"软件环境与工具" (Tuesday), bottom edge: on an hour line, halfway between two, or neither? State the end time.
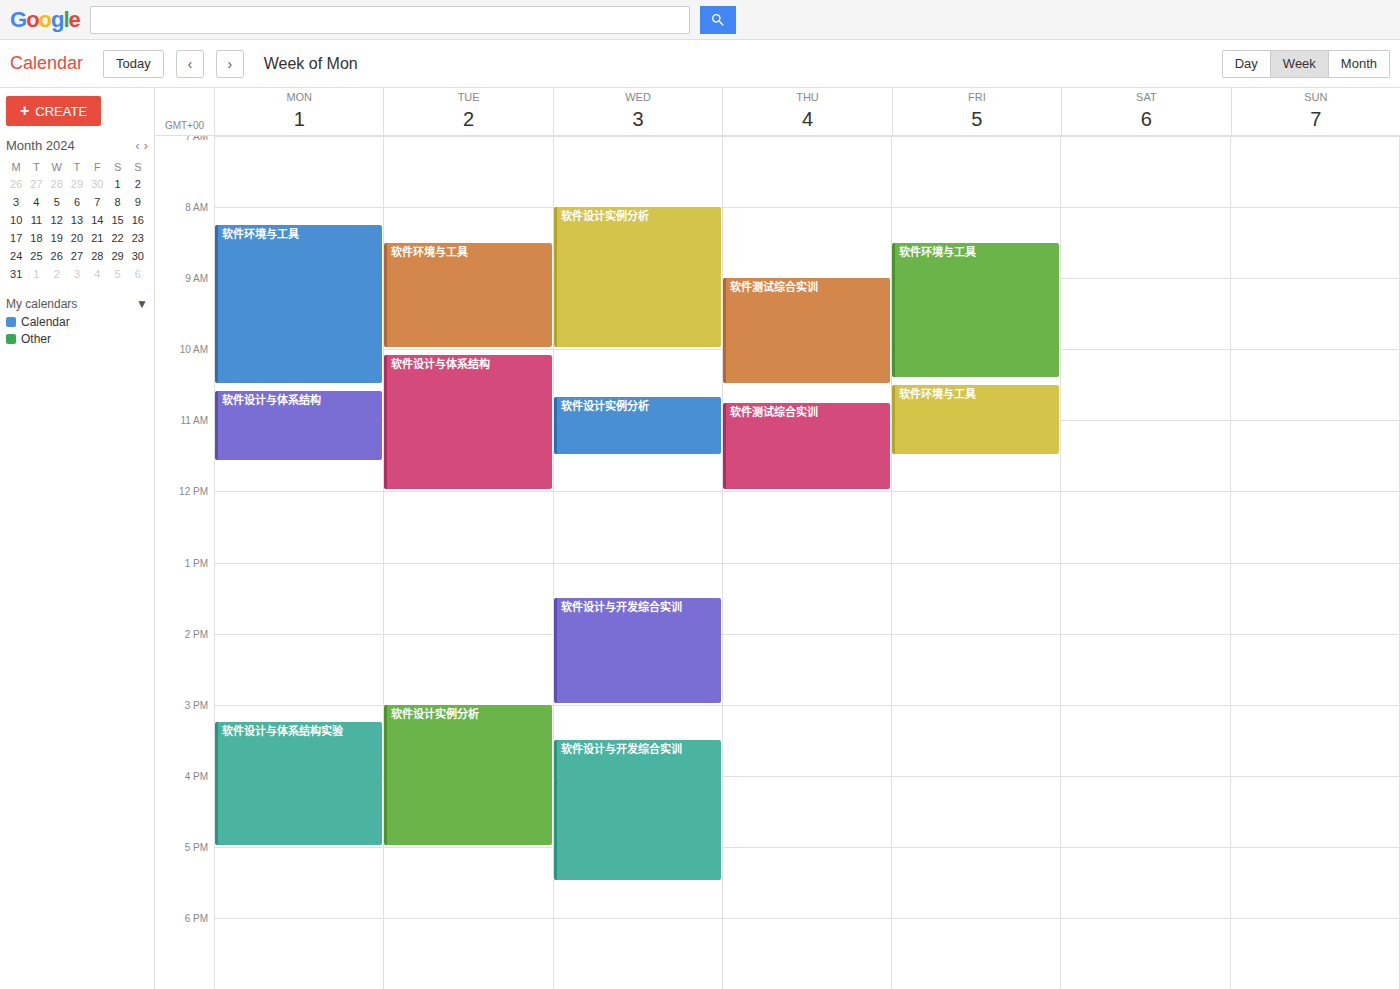
10:00 AM -- exactly on the 10 AM line.